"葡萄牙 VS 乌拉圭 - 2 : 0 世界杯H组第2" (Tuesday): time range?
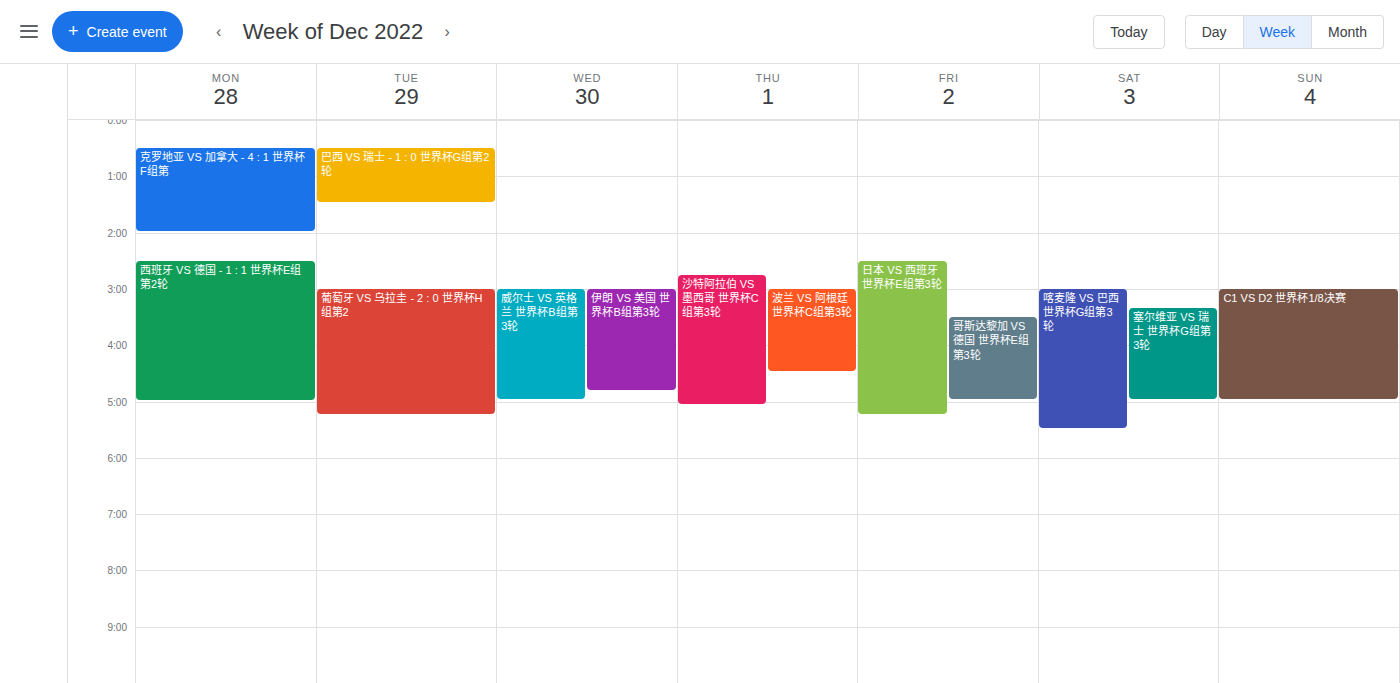
03:00 to 05:15